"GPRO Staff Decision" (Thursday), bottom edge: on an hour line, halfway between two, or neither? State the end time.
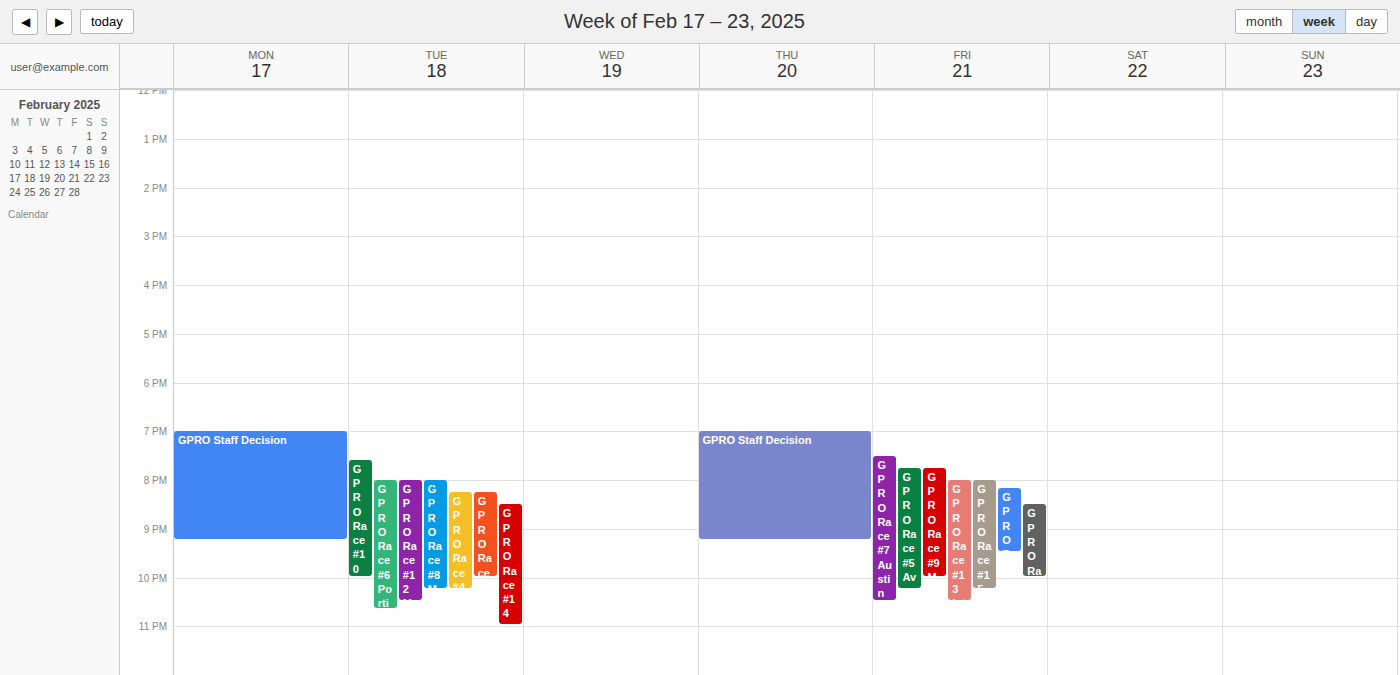
9:15 PM -- neither: a quarter of the way from the 9 PM line to the 10 PM line.